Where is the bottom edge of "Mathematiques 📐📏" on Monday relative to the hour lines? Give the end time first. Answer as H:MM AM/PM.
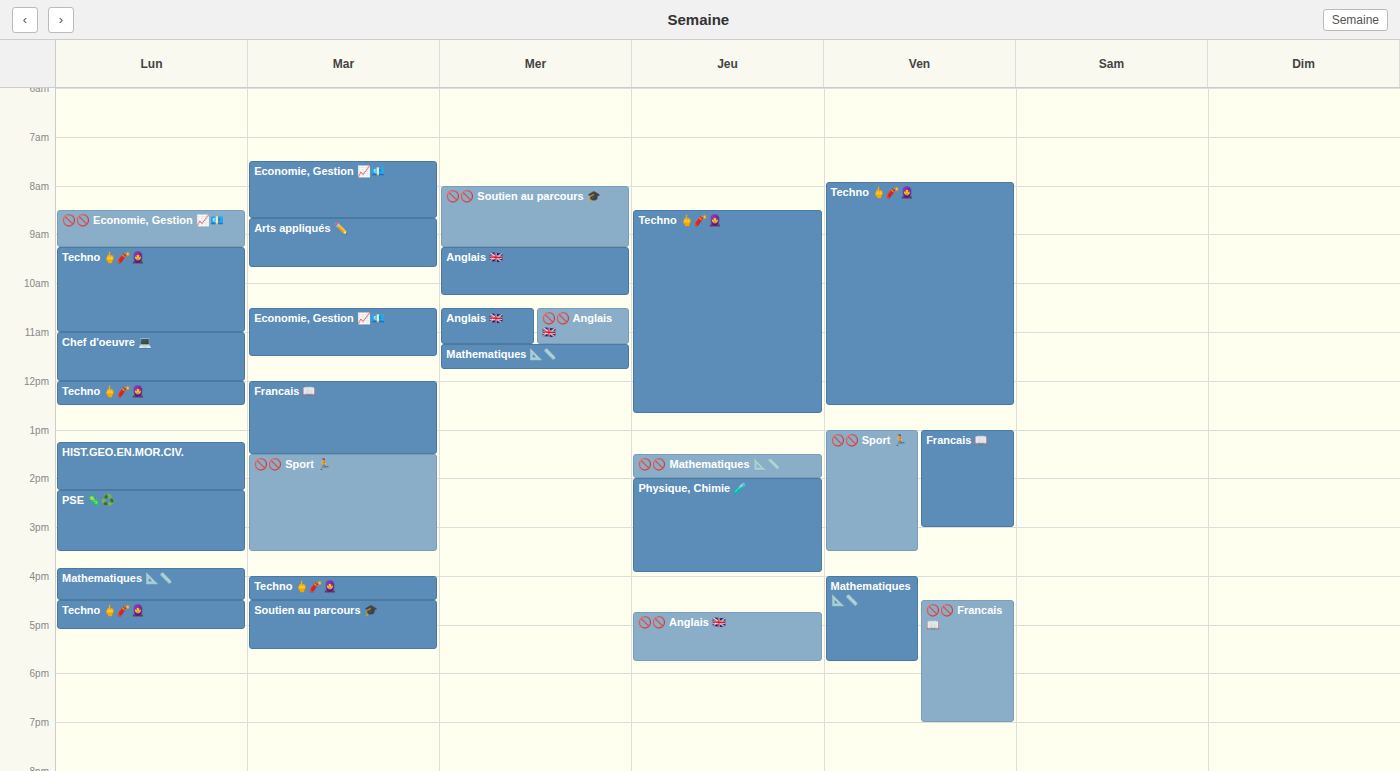
4:30 PM -- halfway between the 4 PM and 5 PM lines.